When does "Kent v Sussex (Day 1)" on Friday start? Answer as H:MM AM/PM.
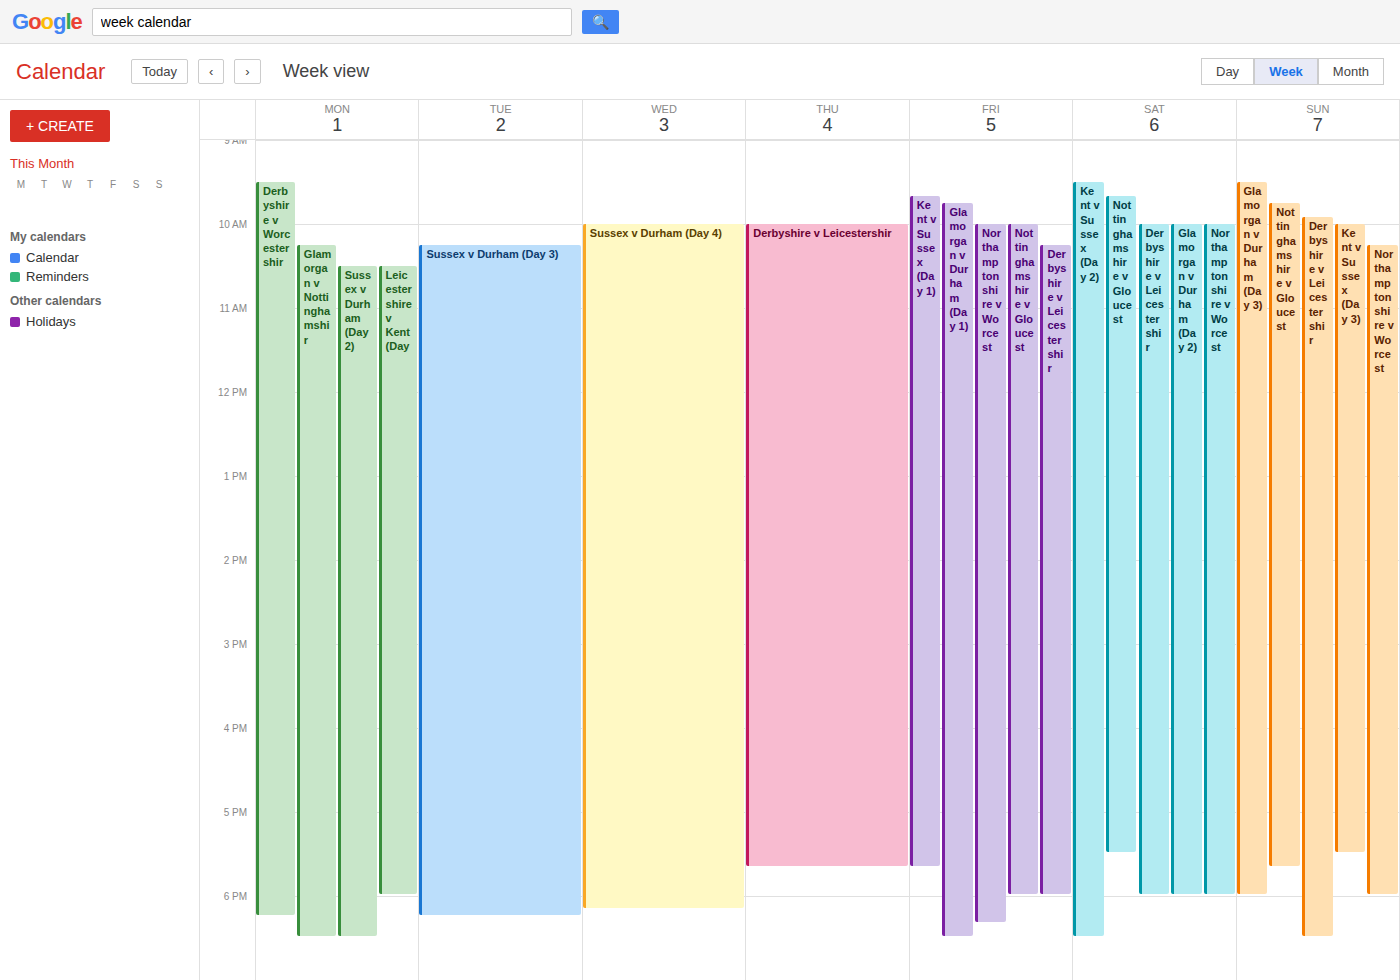
9:40 AM